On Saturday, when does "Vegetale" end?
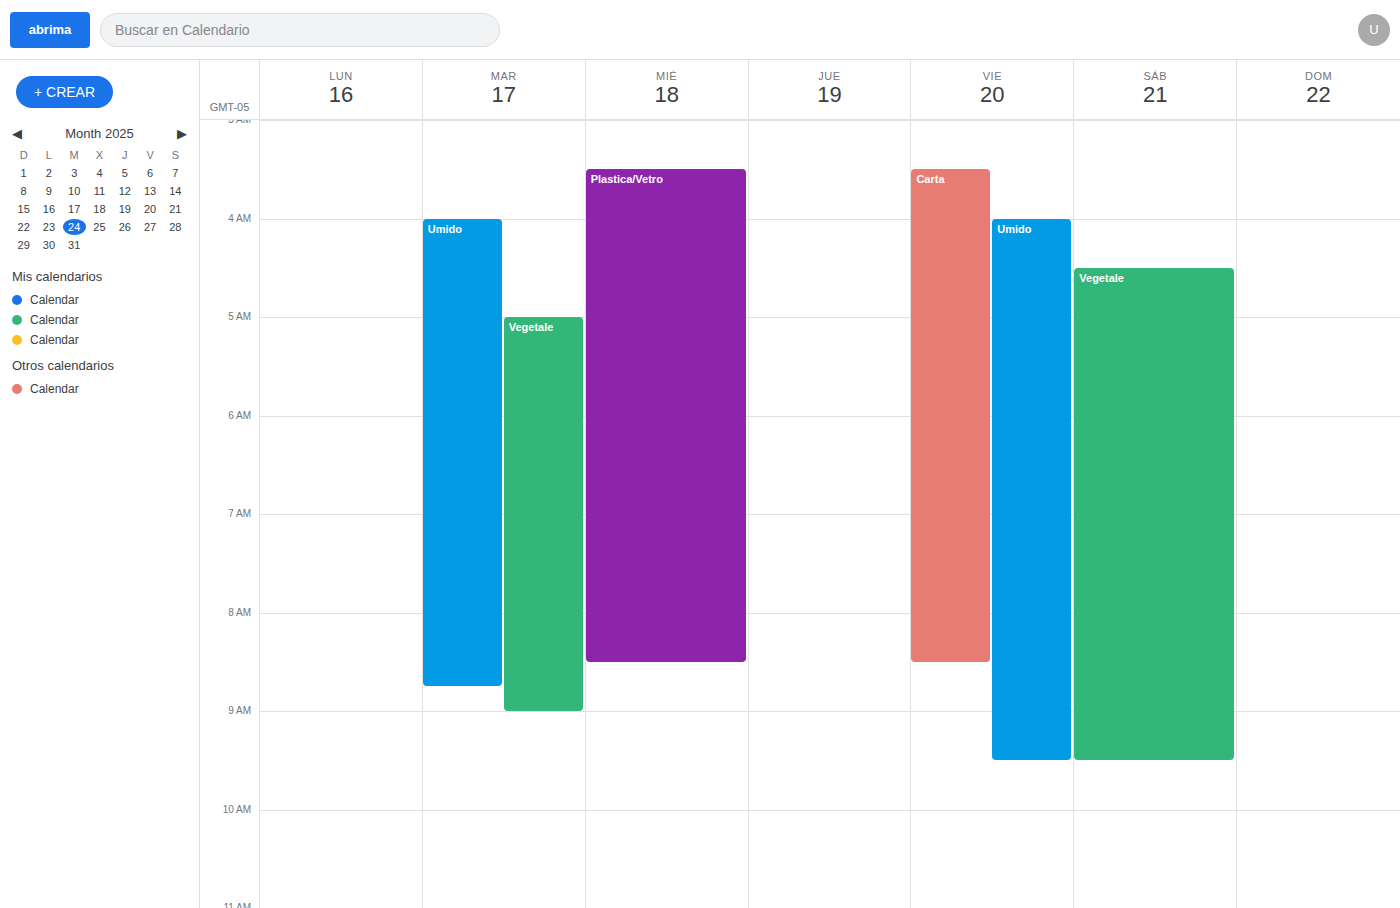
09:30